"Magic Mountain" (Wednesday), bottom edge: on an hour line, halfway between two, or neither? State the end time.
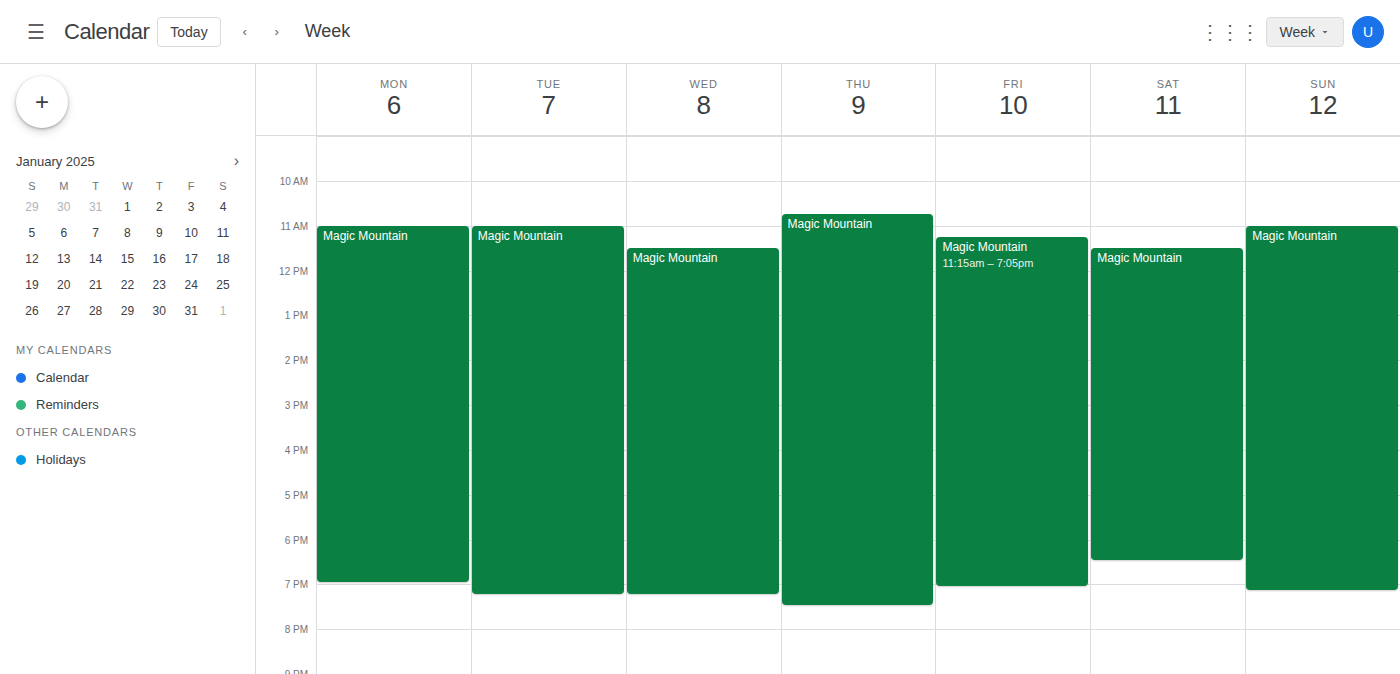
7:15 PM -- neither: a quarter of the way from the 7 PM line to the 8 PM line.